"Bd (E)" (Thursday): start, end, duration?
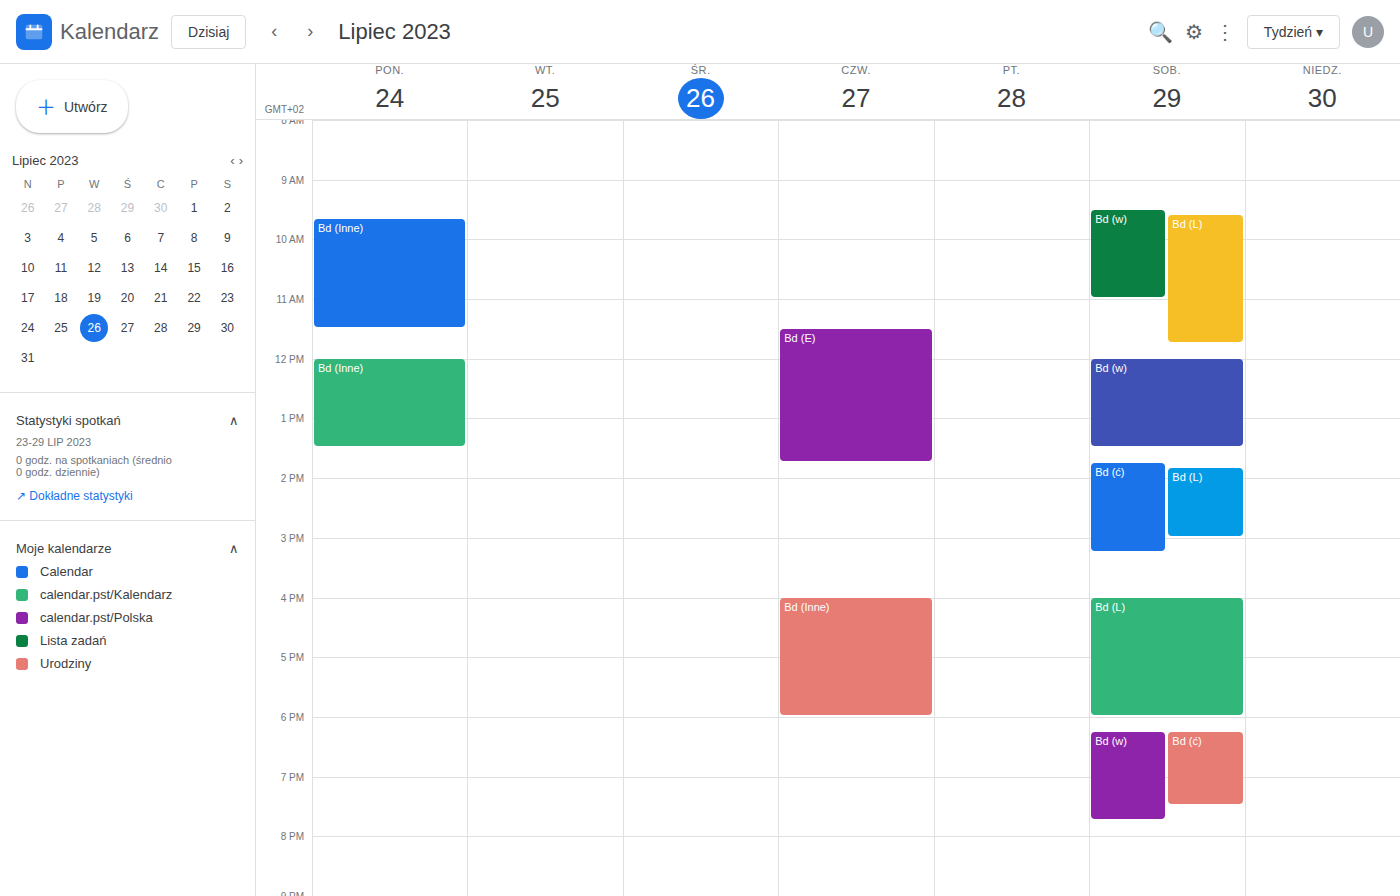
11:30 AM to 1:45 PM, 2 hours 15 minutes